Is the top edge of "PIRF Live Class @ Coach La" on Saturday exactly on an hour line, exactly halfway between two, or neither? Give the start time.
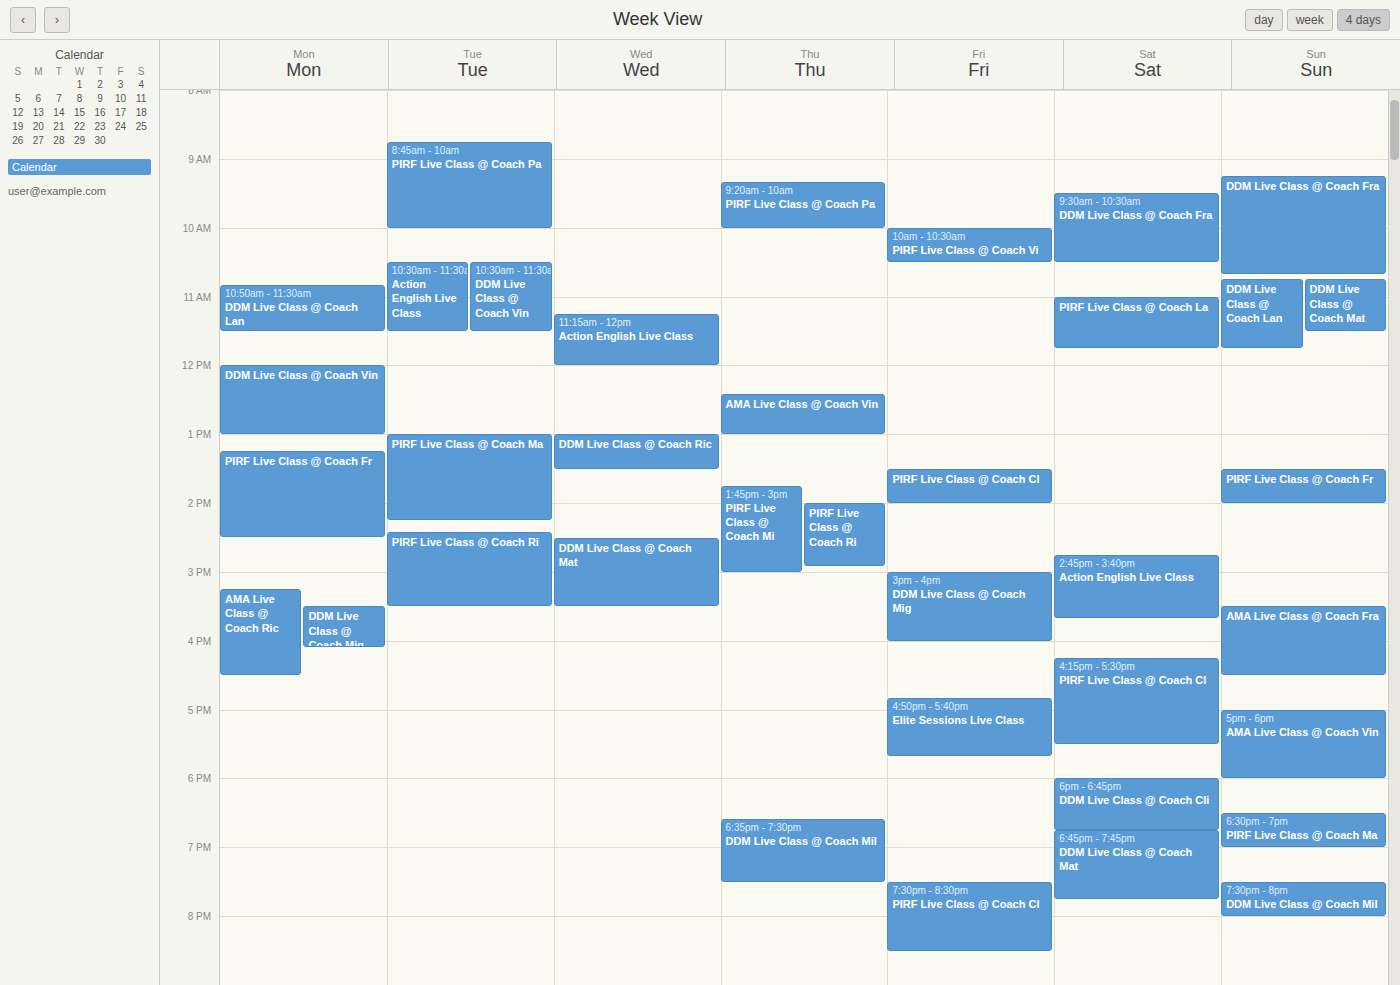
11:00 AM -- exactly on the 11 AM line.